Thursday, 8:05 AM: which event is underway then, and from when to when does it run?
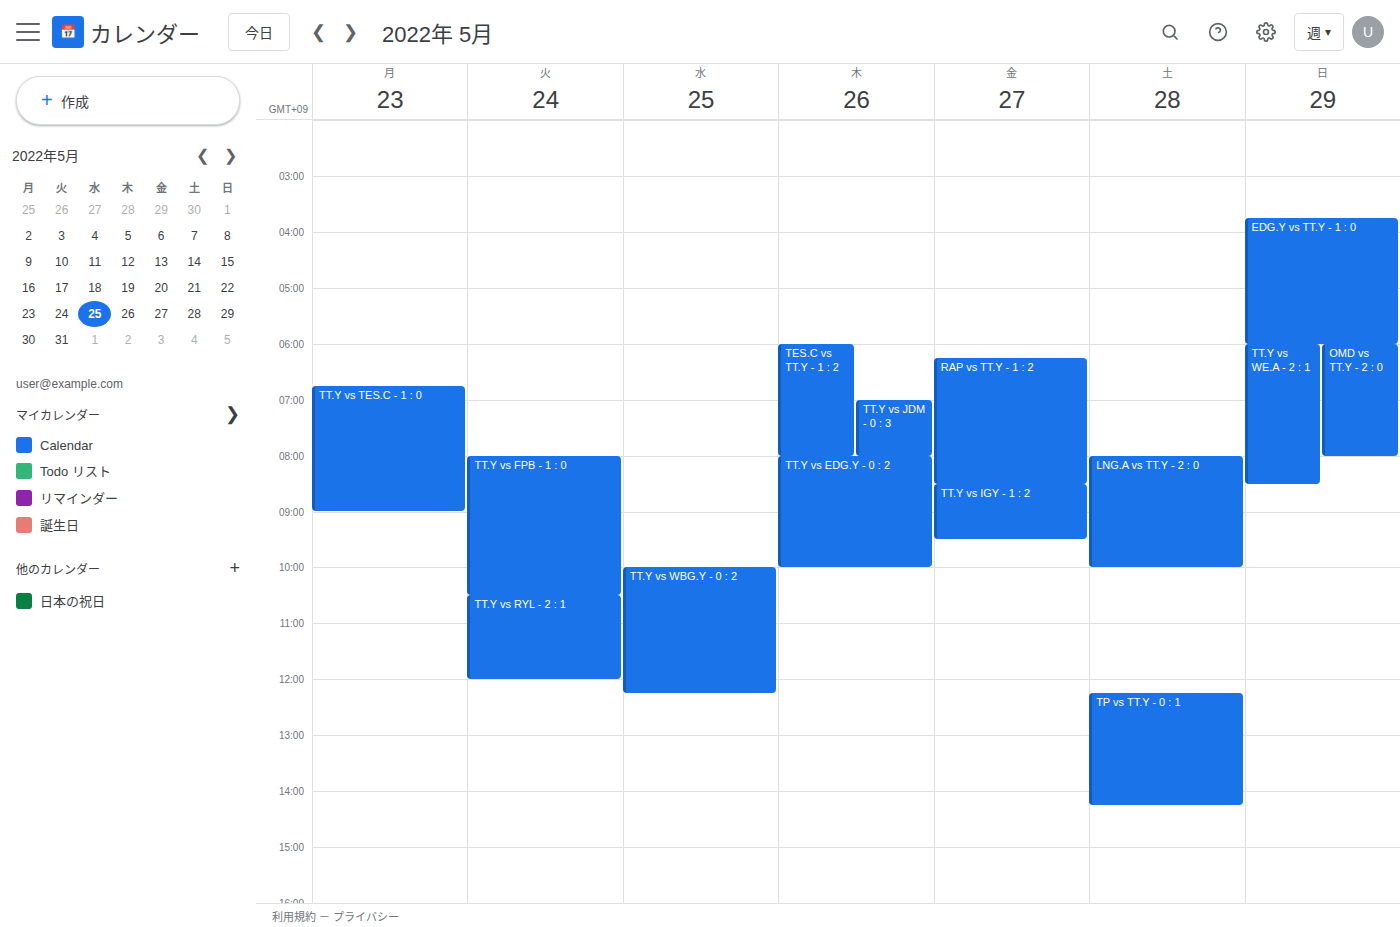
"TT.Y vs EDG.Y - 0 : 2", 8:00 AM to 10:00 AM